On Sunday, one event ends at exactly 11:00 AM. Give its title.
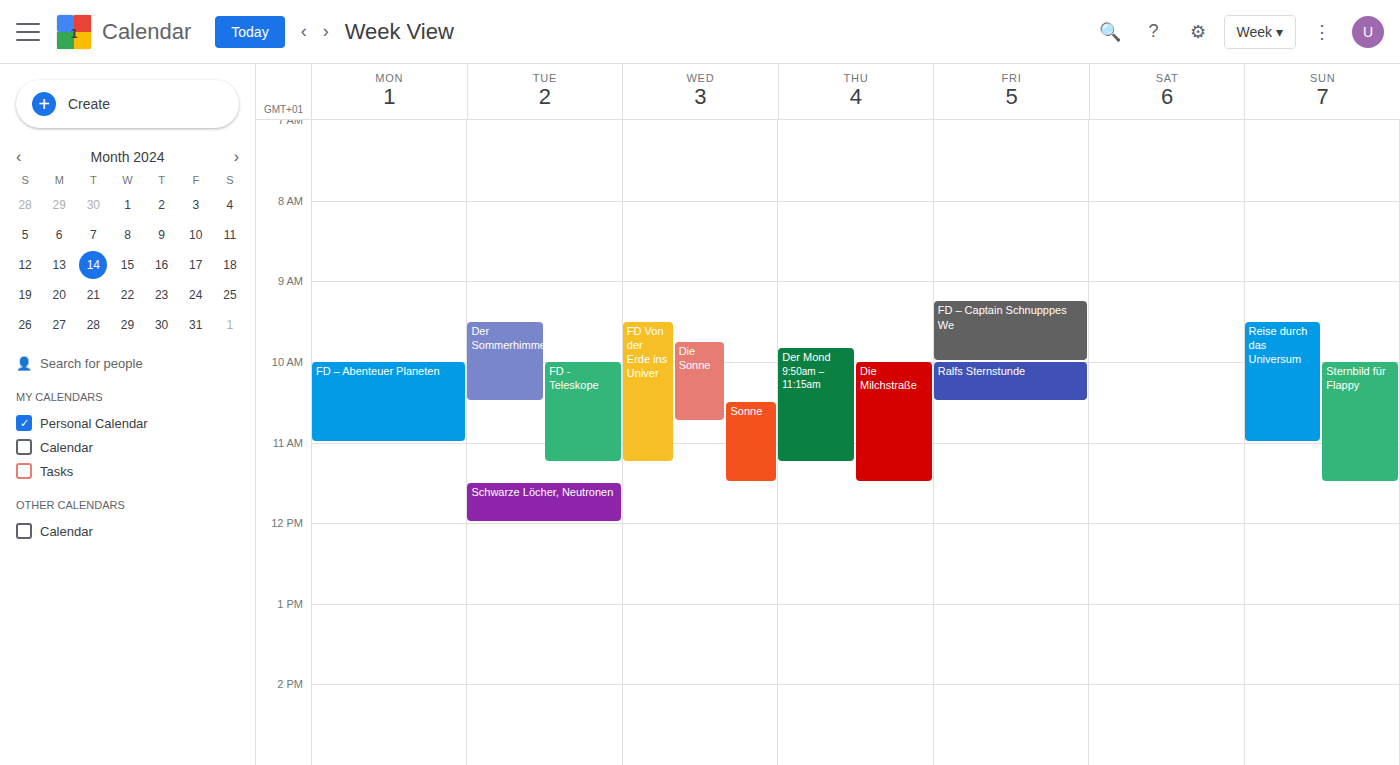
"Reise durch das Universum"